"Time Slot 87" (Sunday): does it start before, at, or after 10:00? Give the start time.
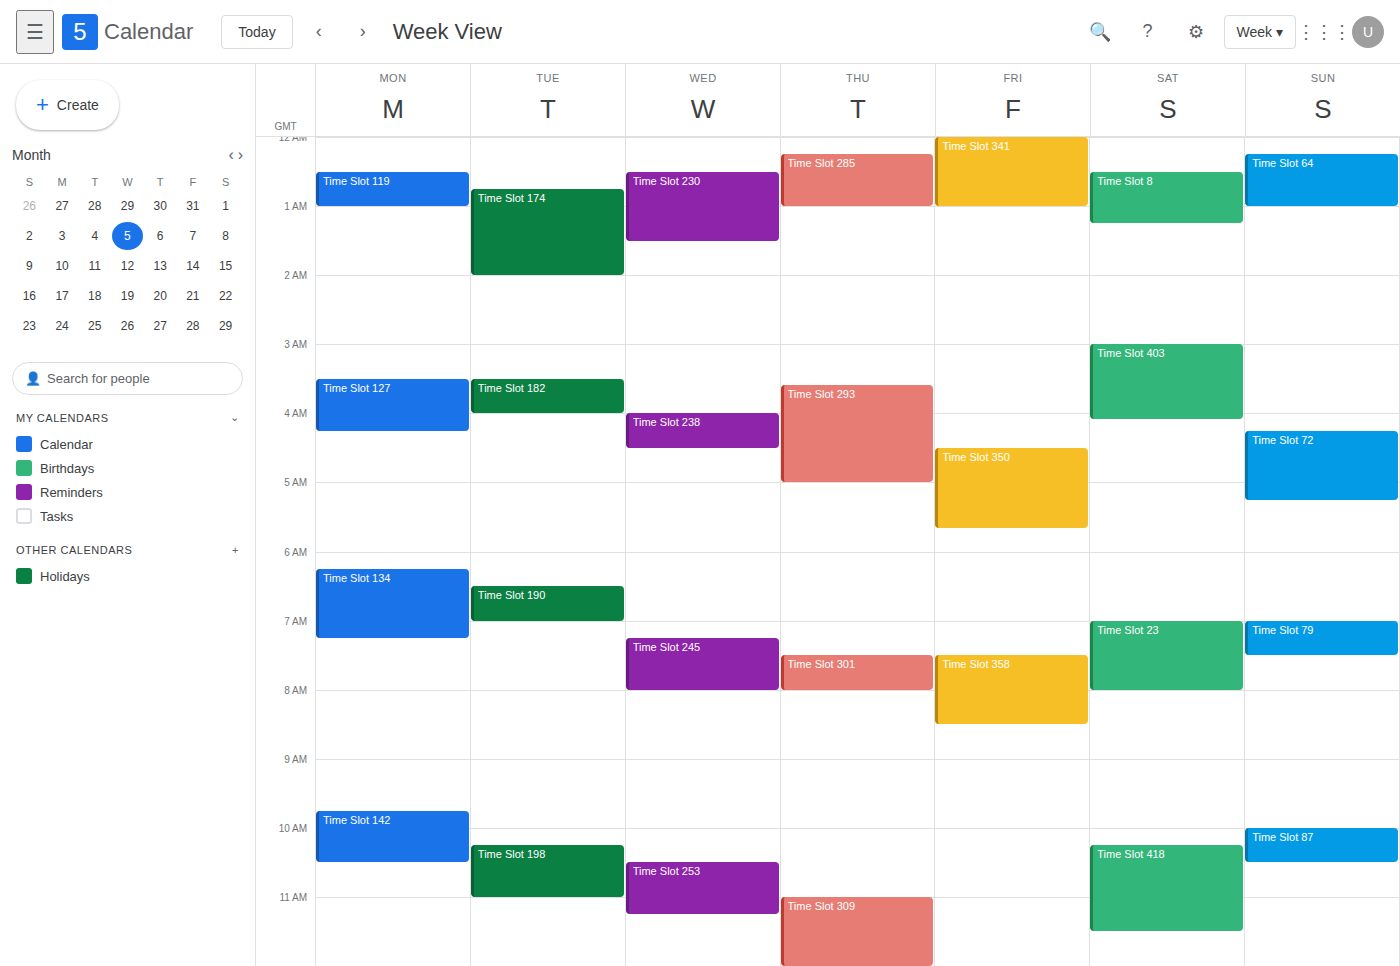
10:00 -- exactly at 10:00, on the 10:00 line.